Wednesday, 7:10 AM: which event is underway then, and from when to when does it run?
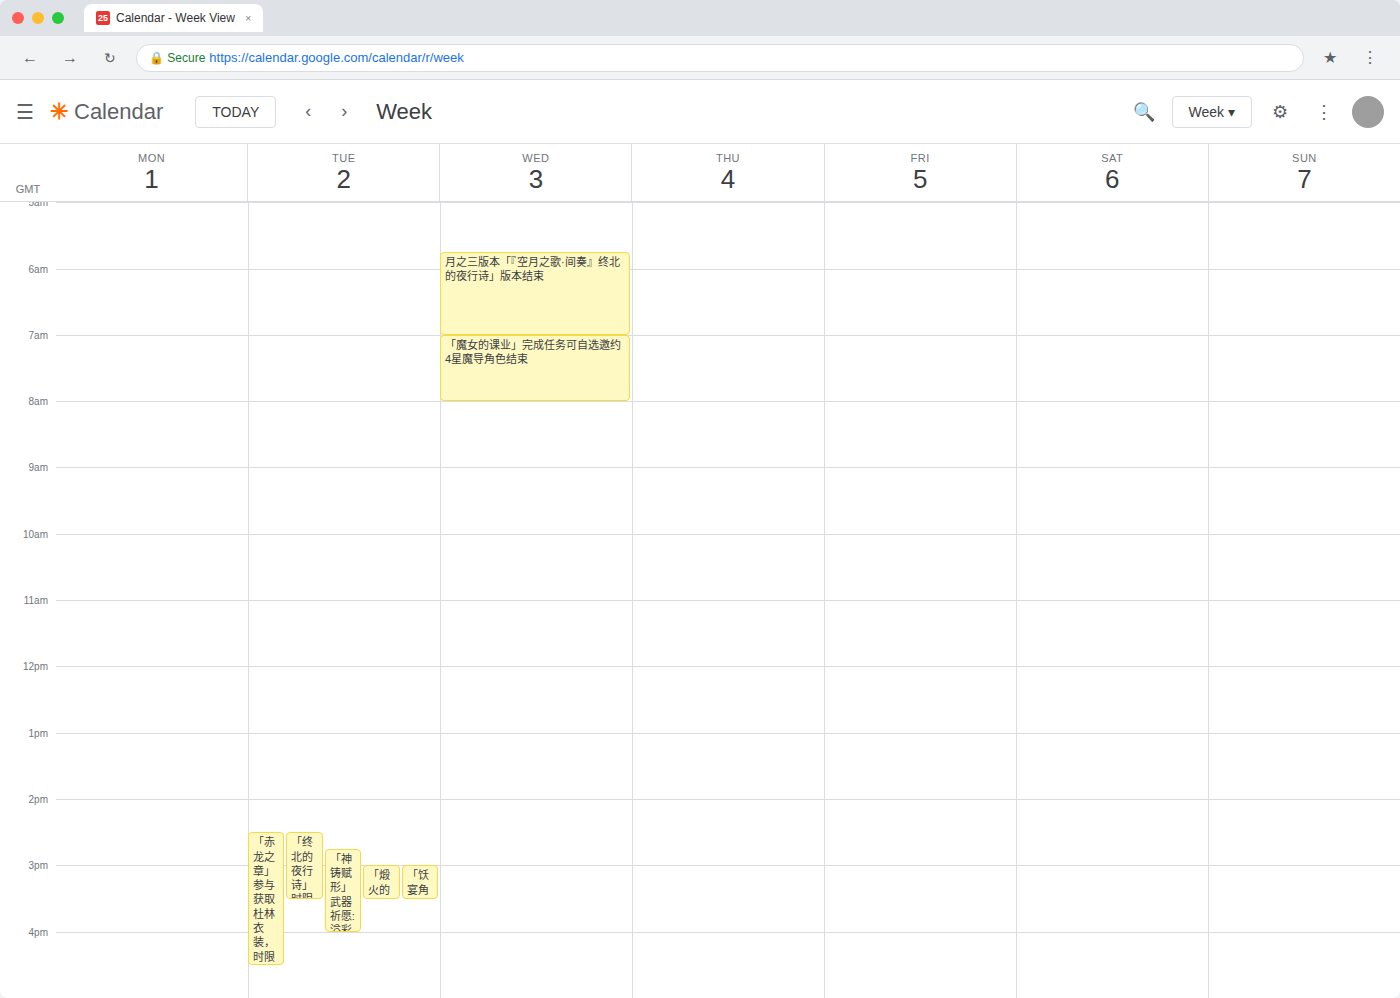
"「魔女的课业」完成任务可自选邀约4星魔导角色结束", 7:00 AM to 8:00 AM